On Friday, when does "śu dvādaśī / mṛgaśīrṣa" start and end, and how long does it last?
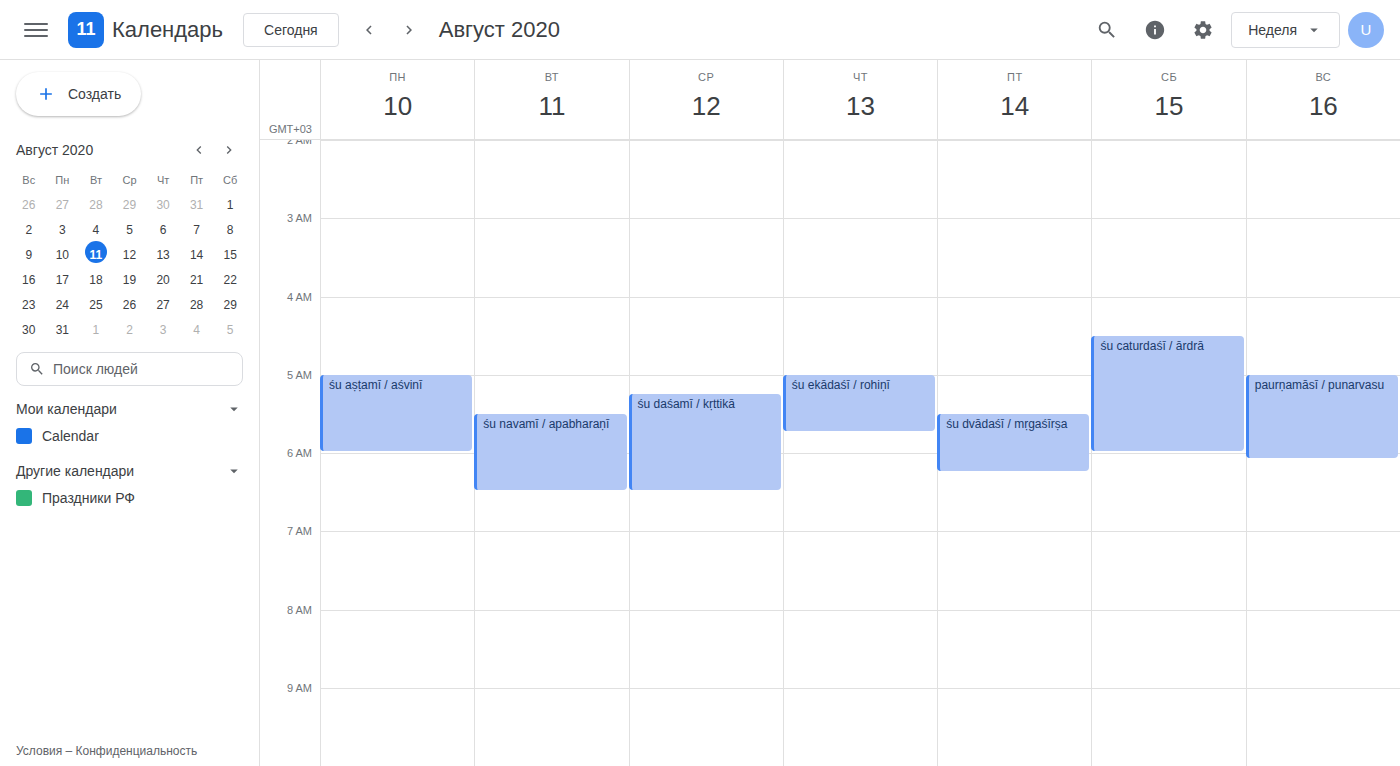
5:30 AM to 6:15 AM, 45 minutes